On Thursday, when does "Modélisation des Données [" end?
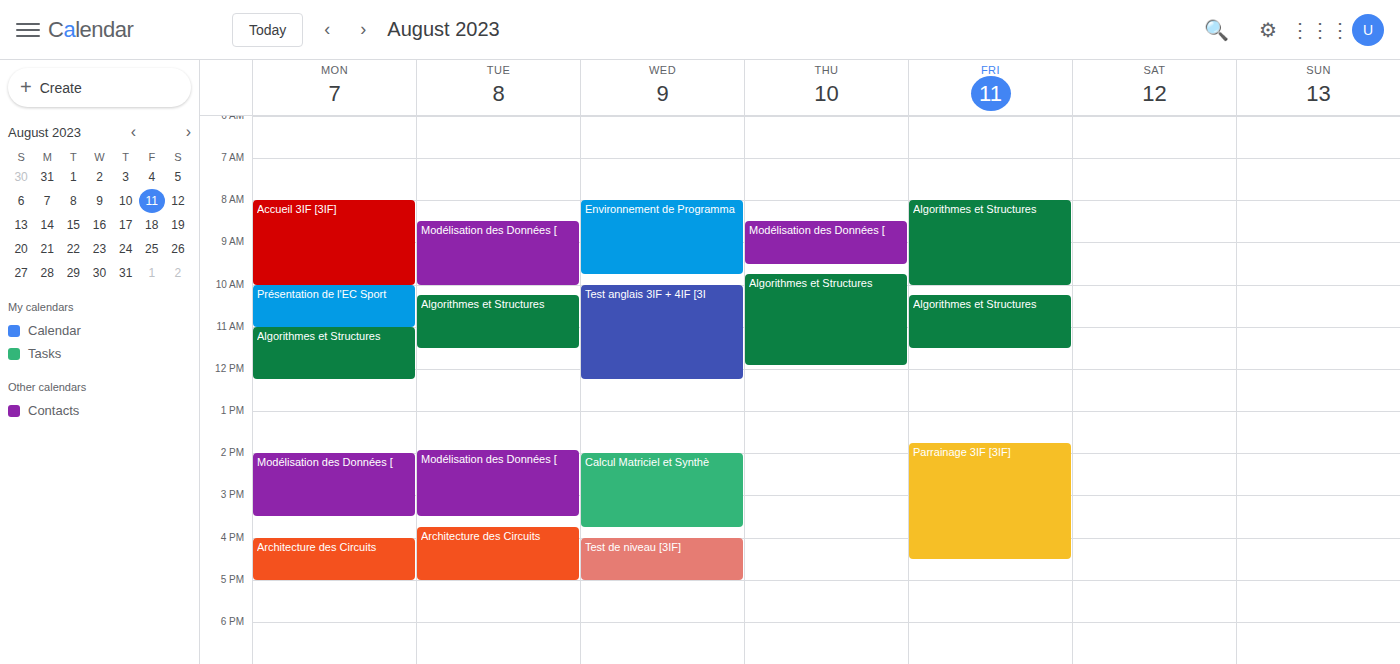
9:30 AM